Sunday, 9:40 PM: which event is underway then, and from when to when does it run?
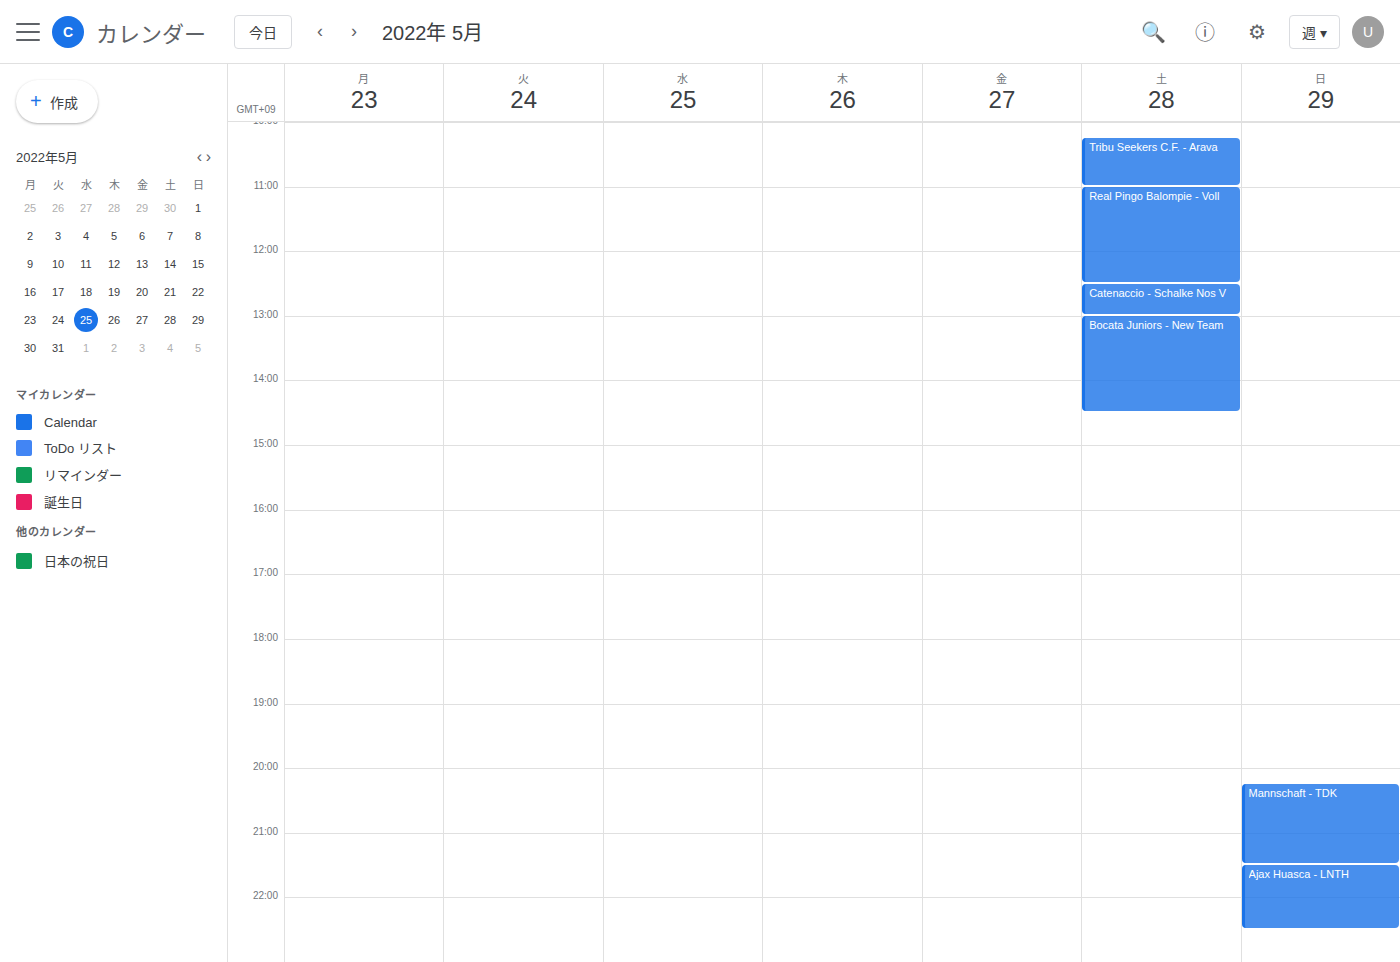
"Ajax Huasca - LNTH", 9:30 PM to 10:30 PM